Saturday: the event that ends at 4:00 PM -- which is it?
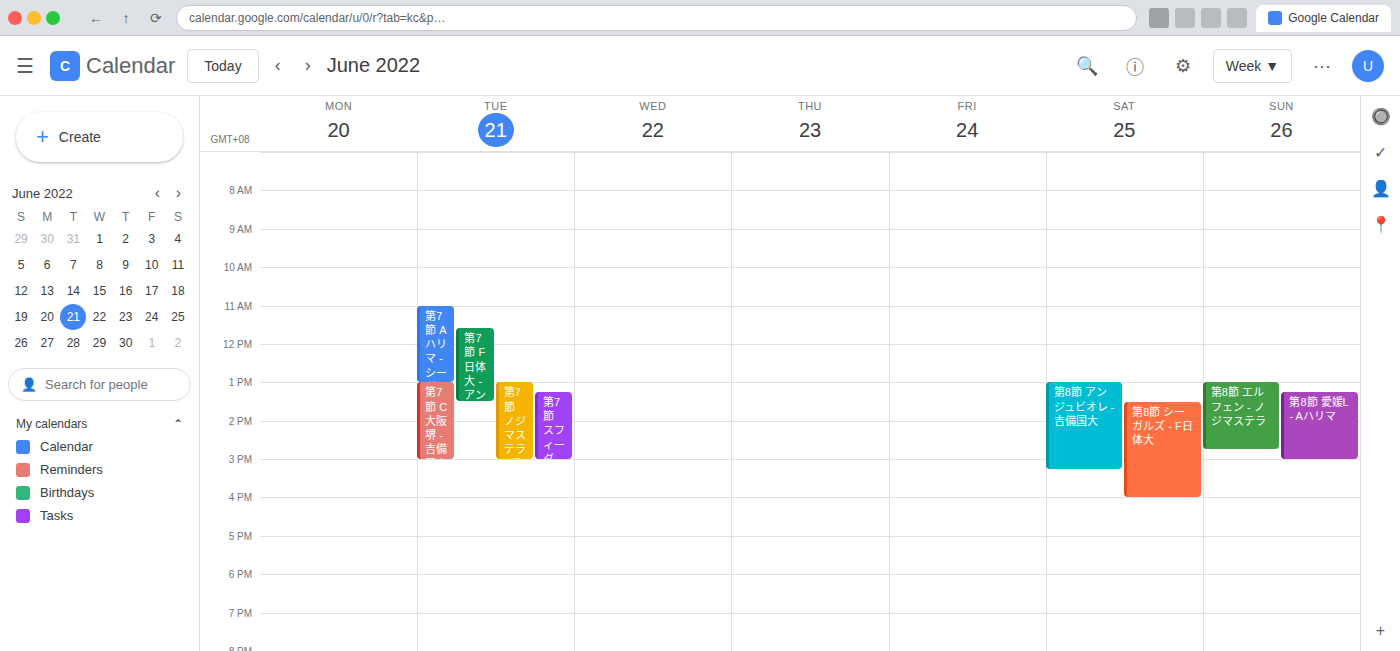
"第8節 シーガルズ - F日体大"